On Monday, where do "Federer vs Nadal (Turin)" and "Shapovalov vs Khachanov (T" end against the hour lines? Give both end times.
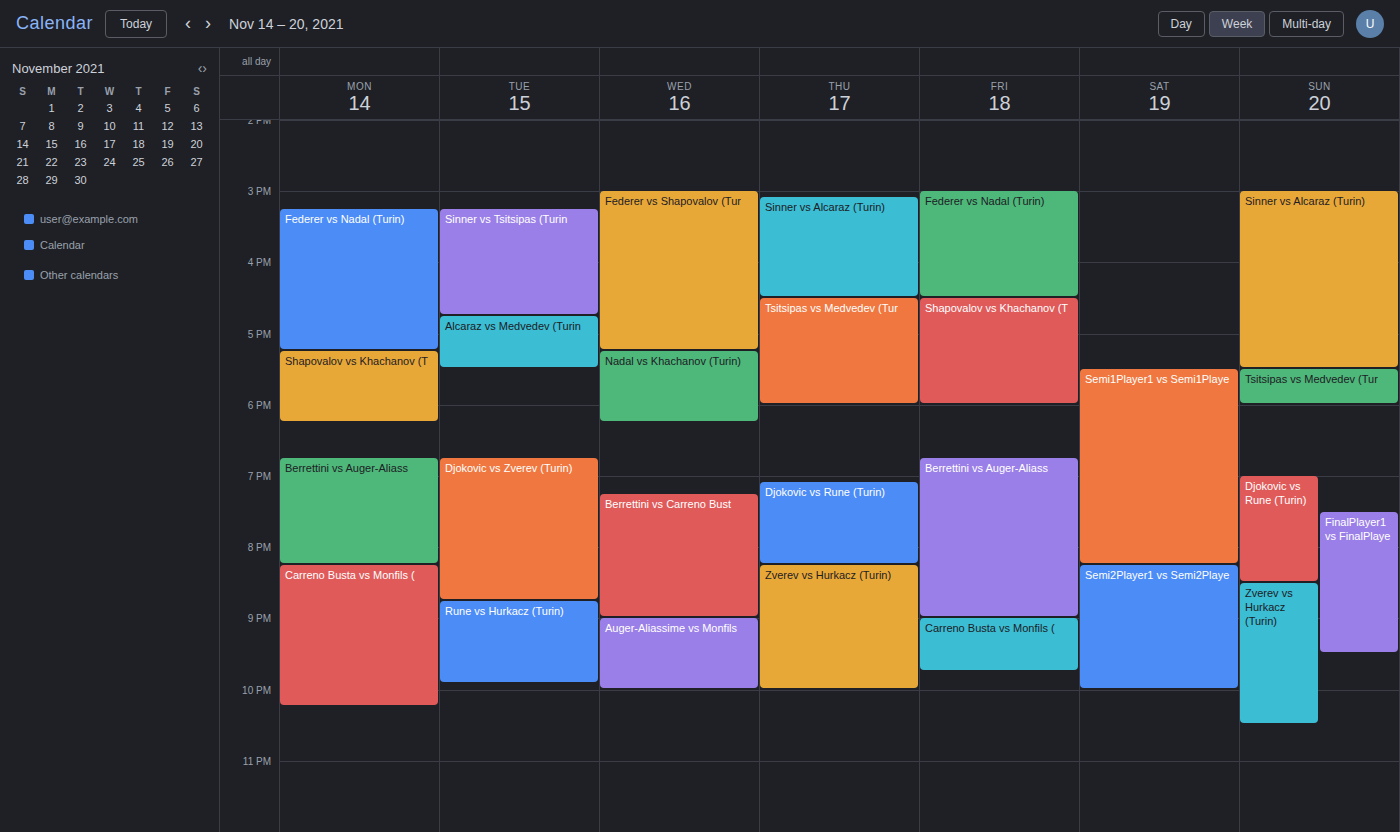
"Federer vs Nadal (Turin)": 5:15 PM, neither: a quarter of the way from the 5 PM line to the 6 PM line. "Shapovalov vs Khachanov (T": 6:15 PM, neither: a quarter of the way from the 6 PM line to the 7 PM line.